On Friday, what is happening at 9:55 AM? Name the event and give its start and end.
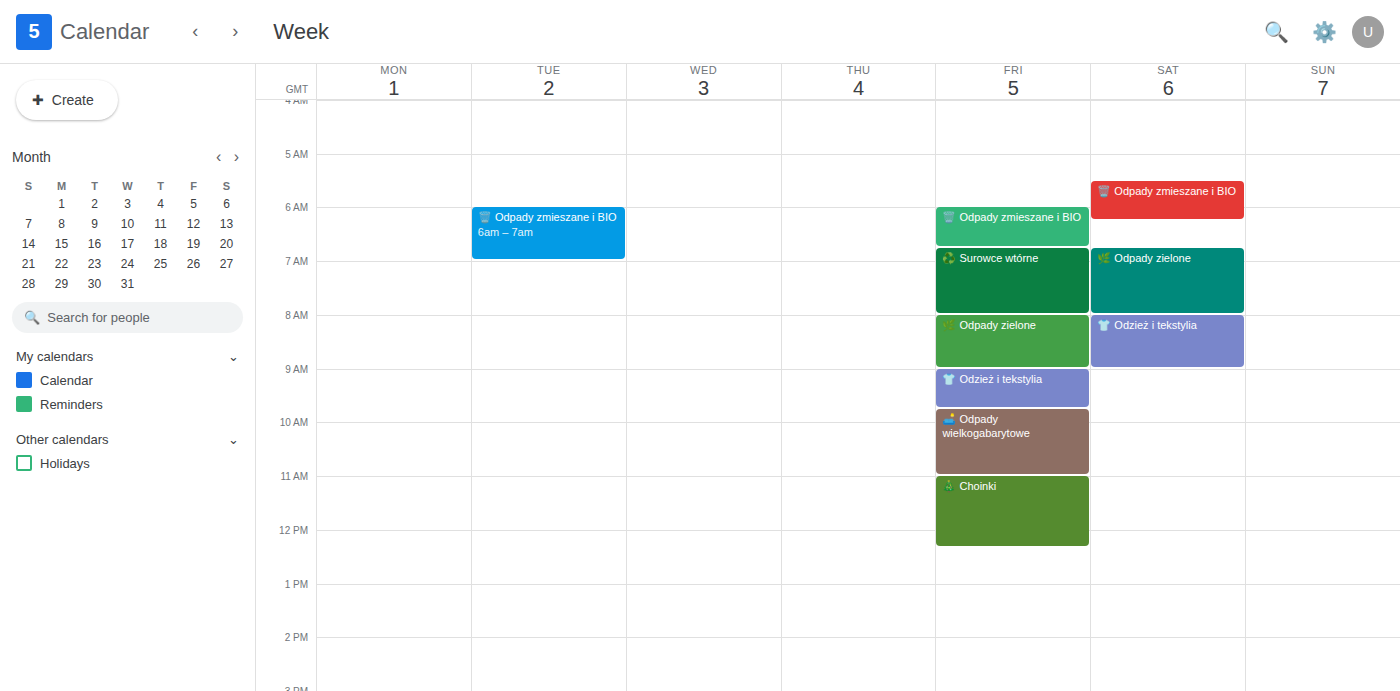
"🛋️ Odpady wielkogabarytowe", 9:45 AM to 11:00 AM